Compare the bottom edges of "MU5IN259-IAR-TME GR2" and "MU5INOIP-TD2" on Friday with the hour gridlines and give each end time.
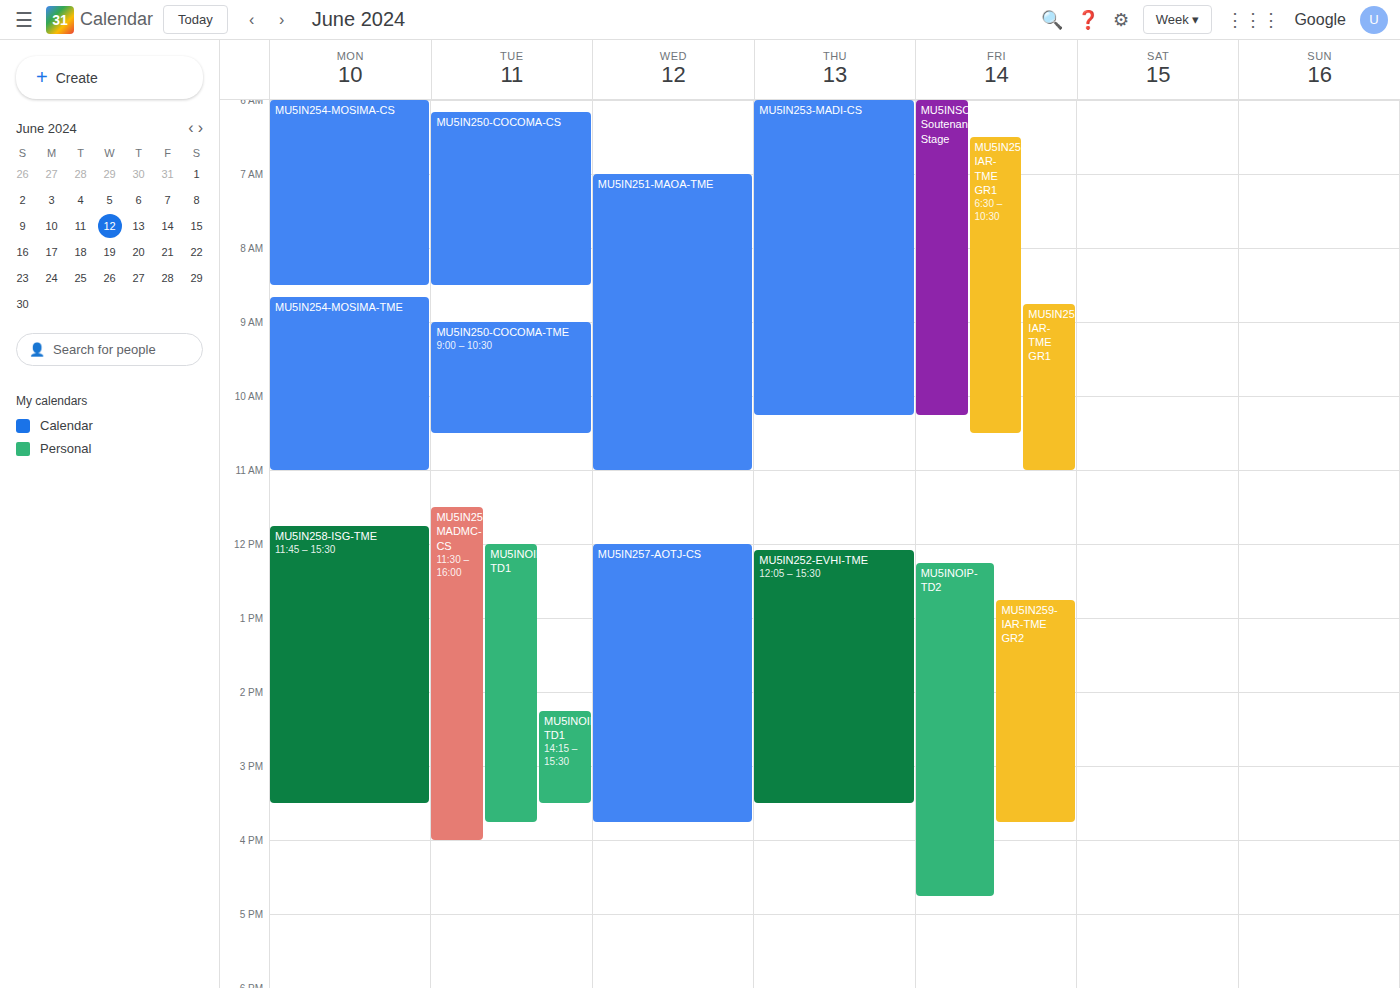
"MU5IN259-IAR-TME GR2": 15:45, neither: three quarters of the way from the 15:00 line to the 16:00 line. "MU5INOIP-TD2": 16:45, neither: three quarters of the way from the 16:00 line to the 17:00 line.